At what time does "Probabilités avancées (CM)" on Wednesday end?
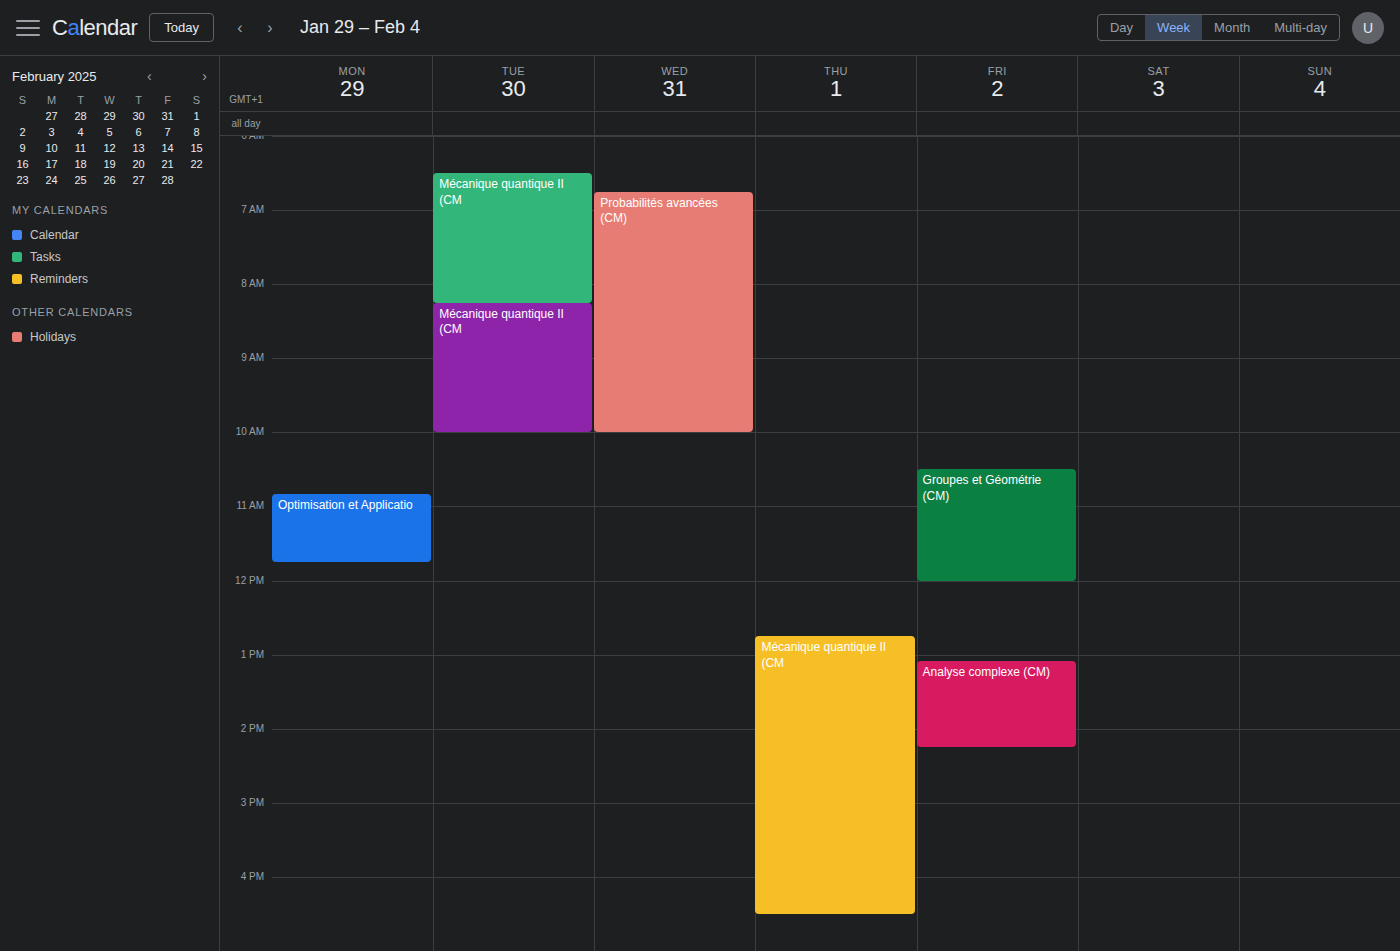
10:00